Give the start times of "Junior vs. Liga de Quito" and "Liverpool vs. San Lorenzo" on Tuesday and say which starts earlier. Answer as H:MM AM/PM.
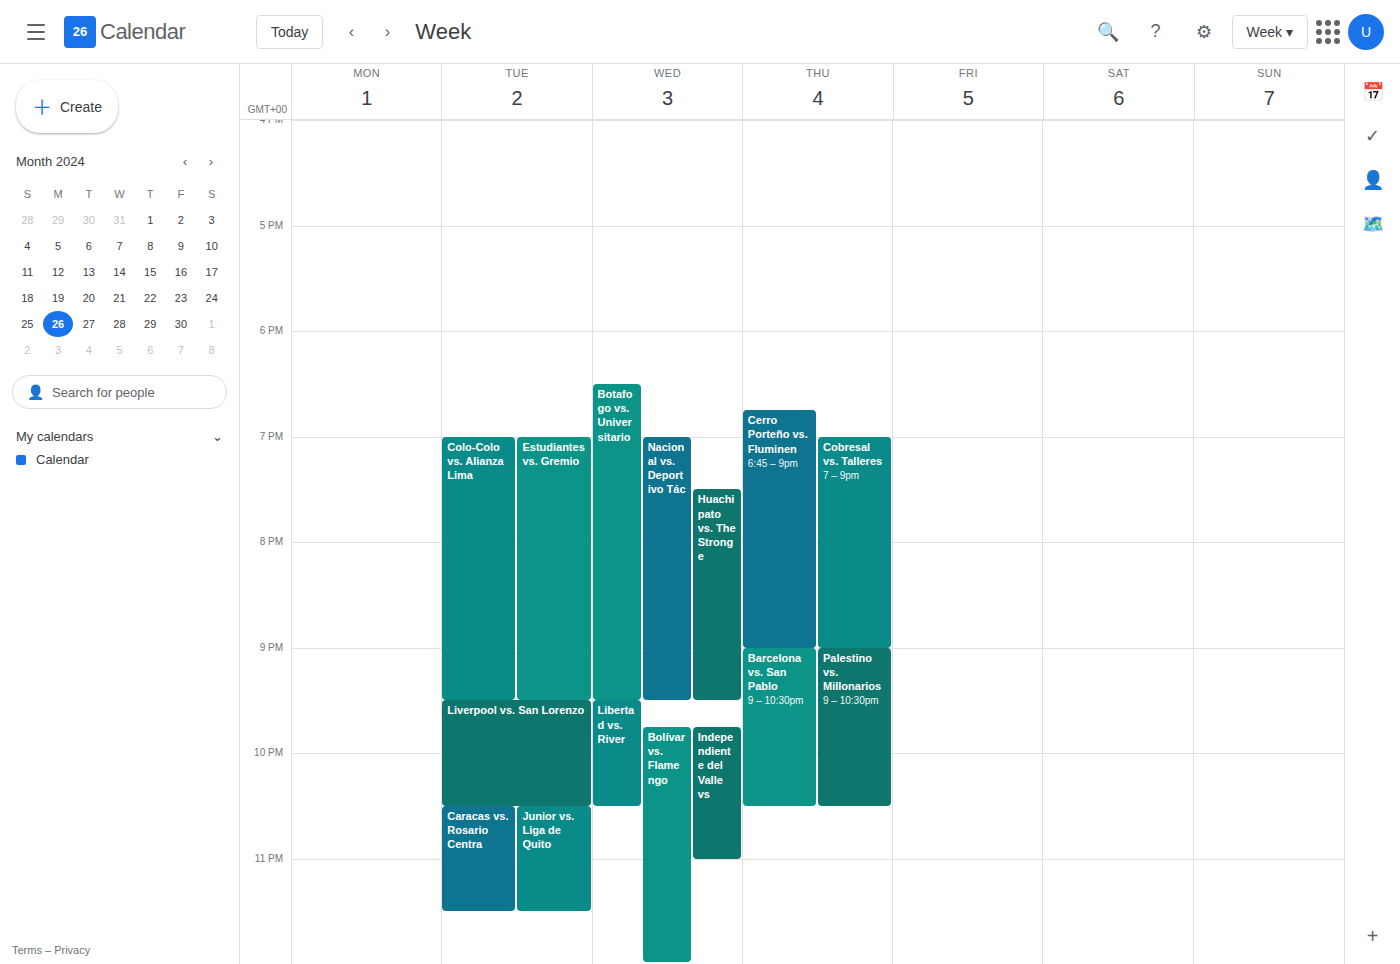
"Liverpool vs. San Lorenzo" 9:30 PM; "Junior vs. Liga de Quito" 10:30 PM.